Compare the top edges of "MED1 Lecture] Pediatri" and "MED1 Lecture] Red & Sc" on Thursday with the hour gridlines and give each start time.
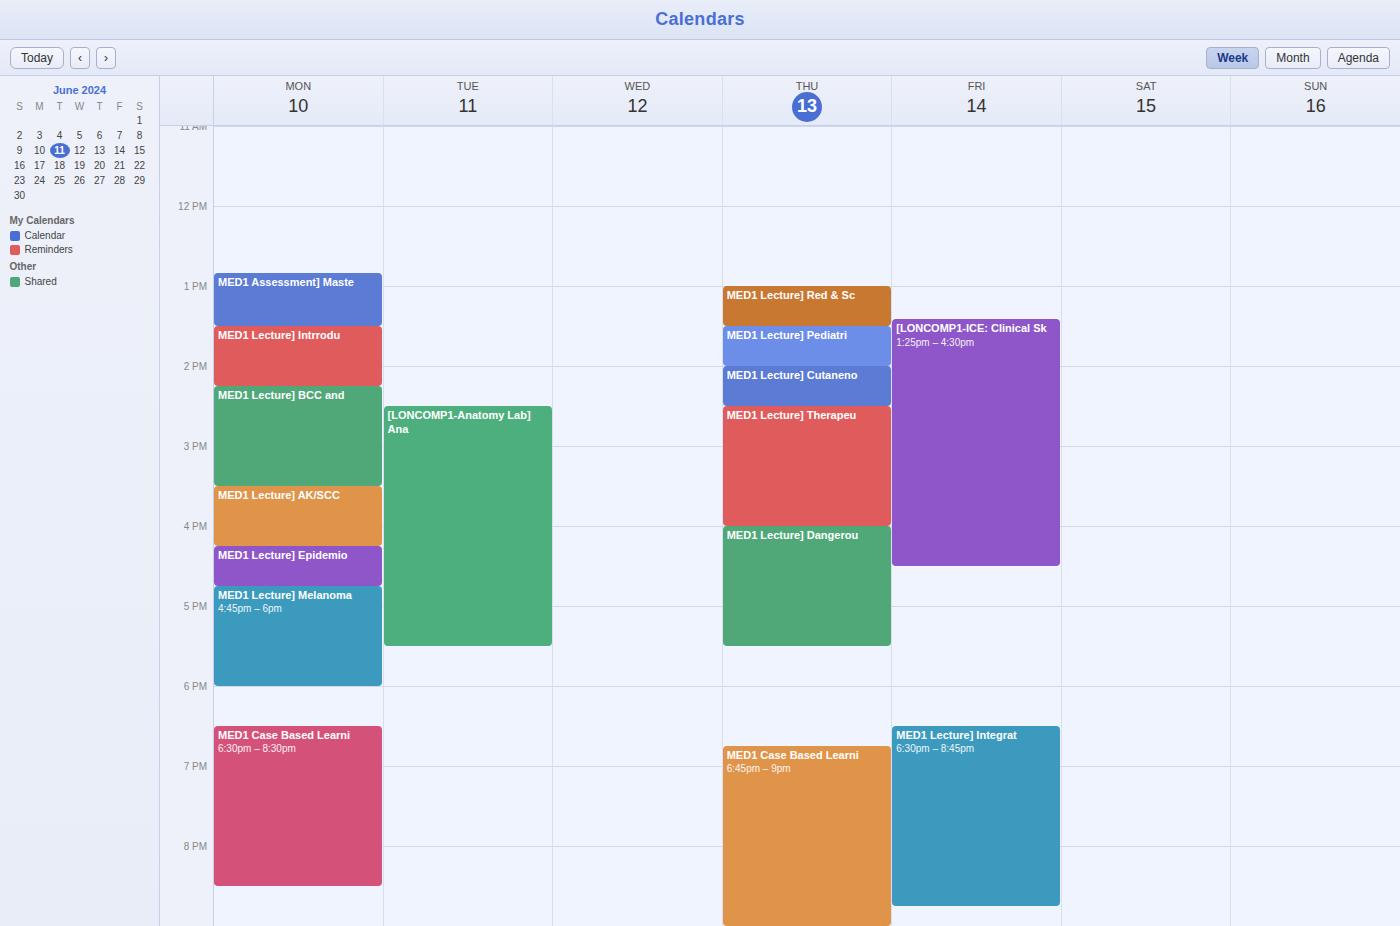
"MED1 Lecture] Pediatri": 1:30 PM, halfway between the 1 PM and 2 PM lines. "MED1 Lecture] Red & Sc": 1:00 PM, exactly on the 1 PM line.